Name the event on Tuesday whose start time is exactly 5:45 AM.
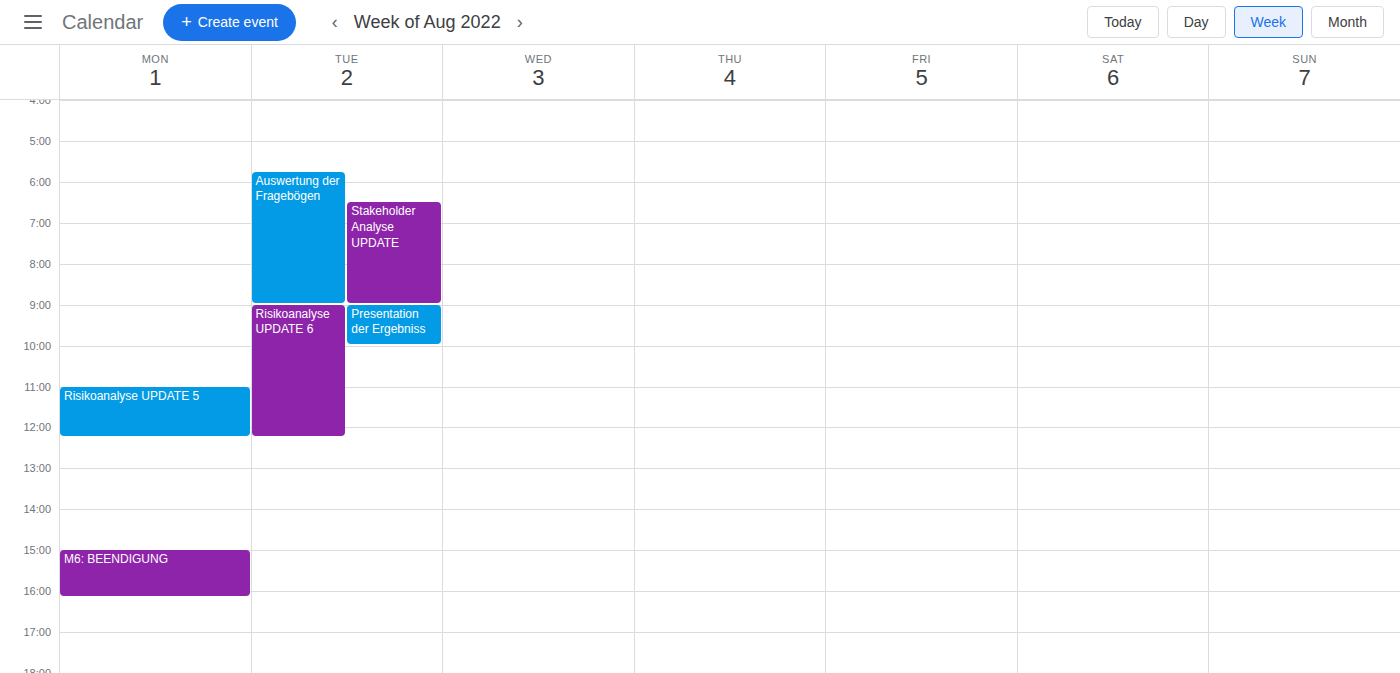
"Auswertung der Fragebögen"